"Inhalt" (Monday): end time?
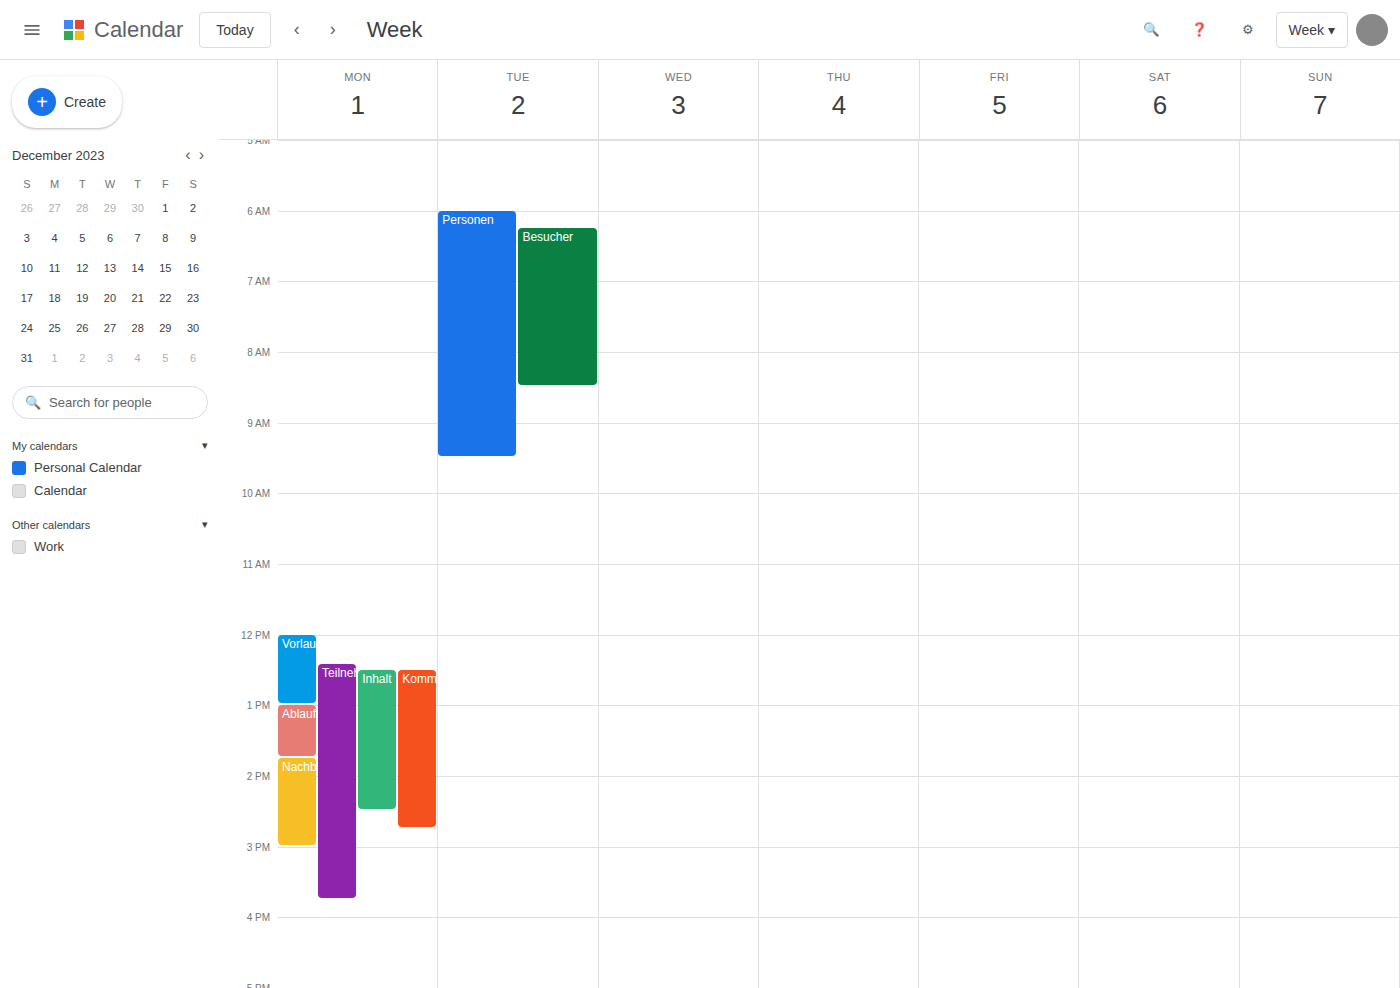
2:30 PM